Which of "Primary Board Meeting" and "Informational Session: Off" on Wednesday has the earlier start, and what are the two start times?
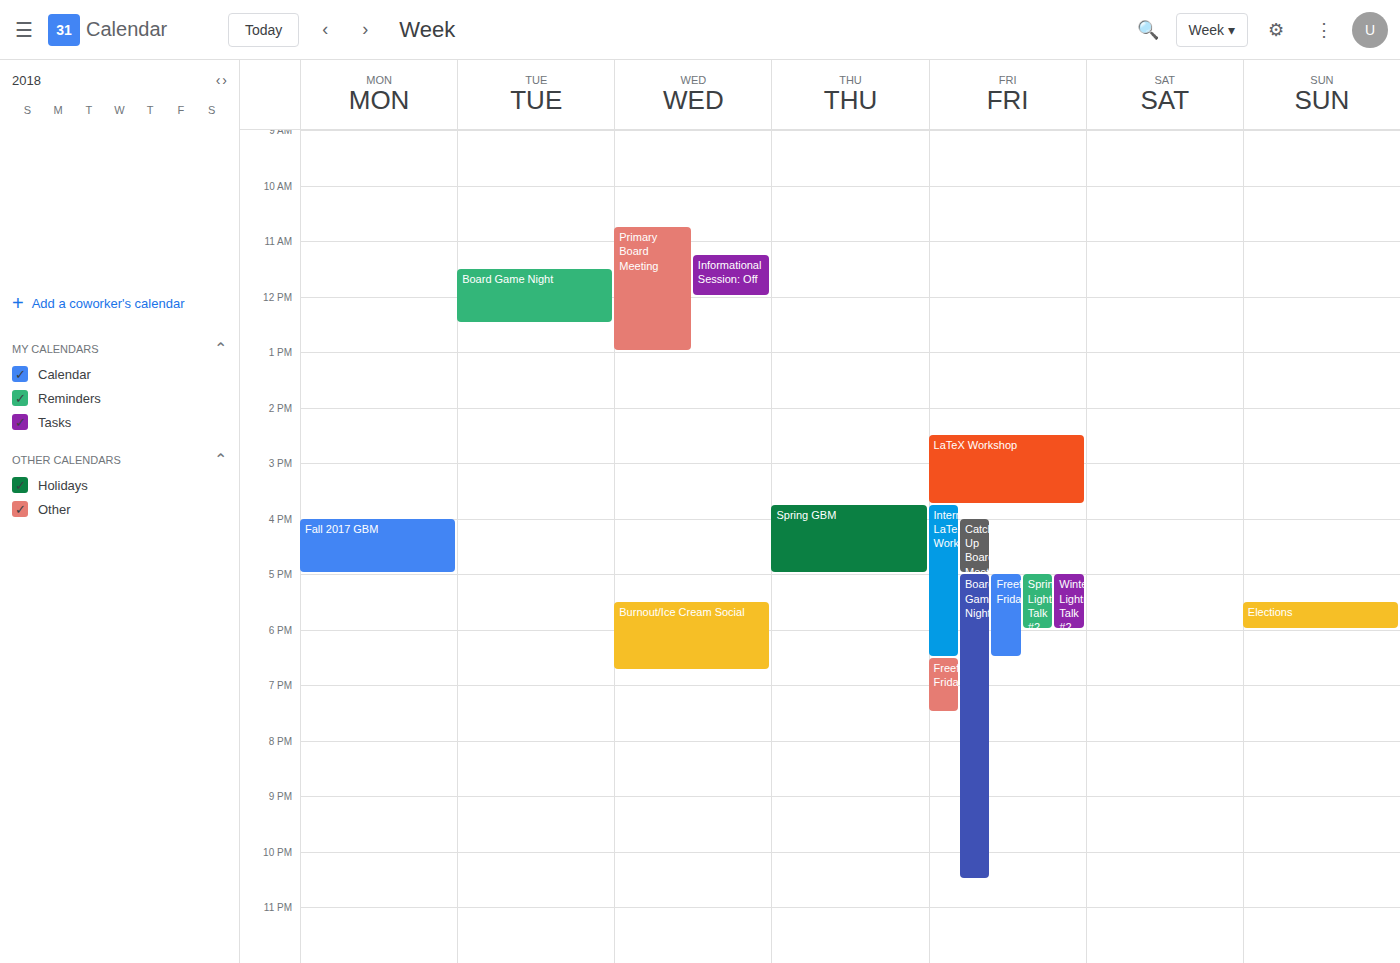
"Primary Board Meeting" 10:45; "Informational Session: Off" 11:15.